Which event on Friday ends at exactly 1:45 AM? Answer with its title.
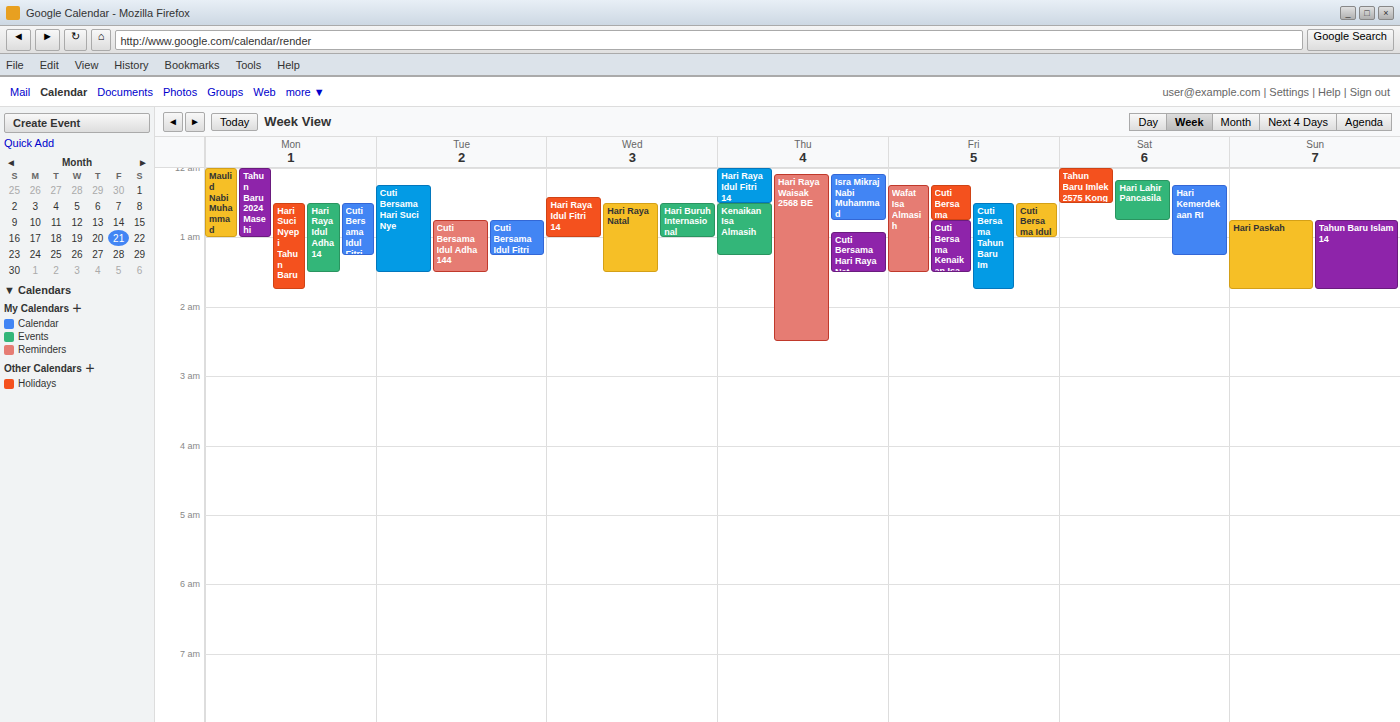
"Cuti Bersama Tahun Baru Im"